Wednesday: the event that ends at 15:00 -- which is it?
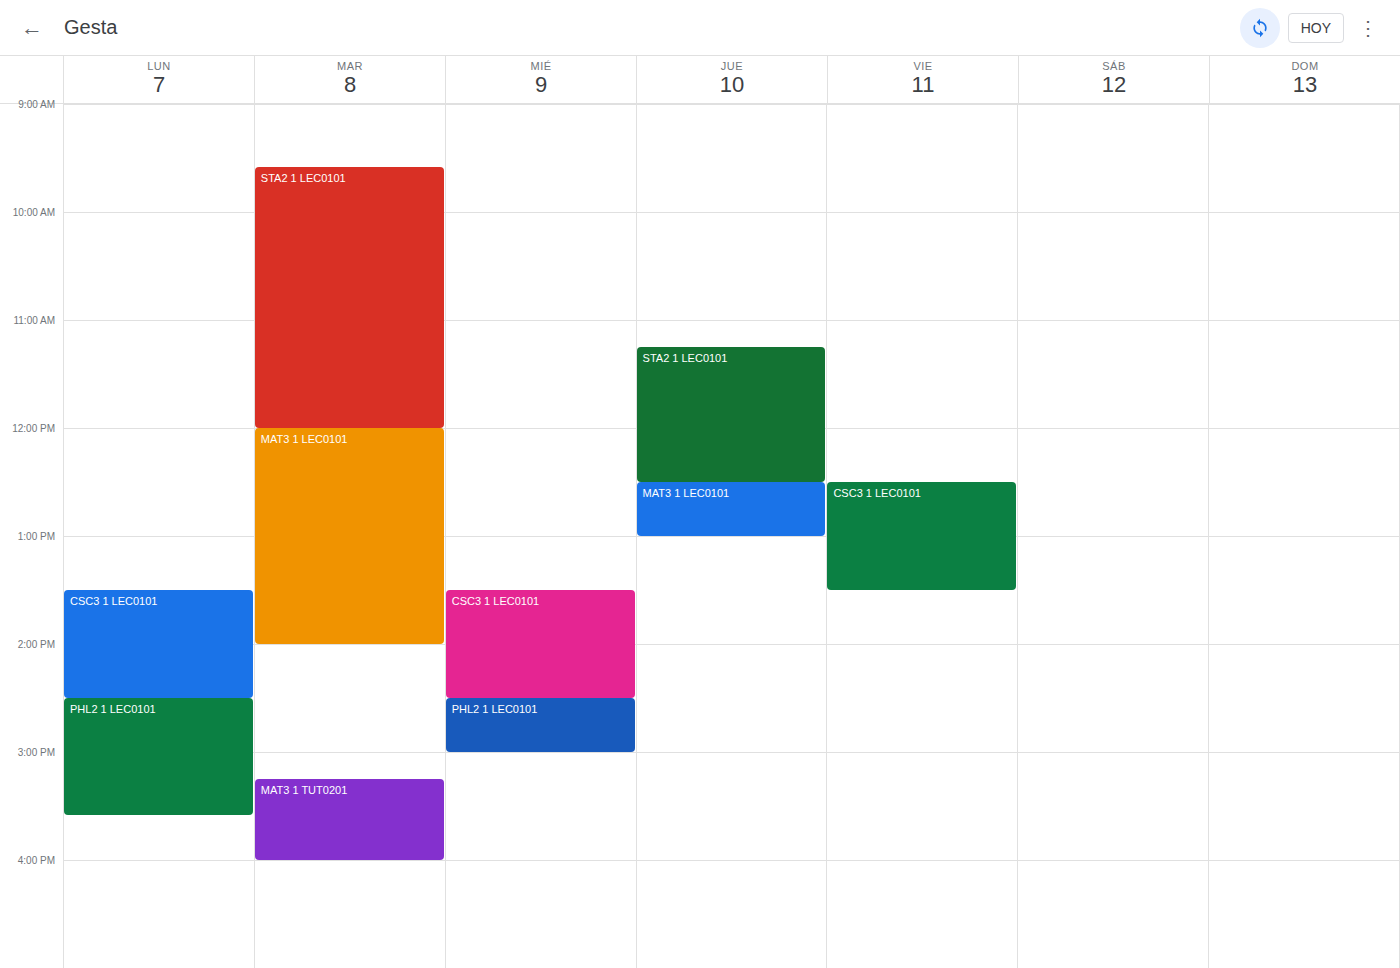
"PHL2 1 LEC0101"